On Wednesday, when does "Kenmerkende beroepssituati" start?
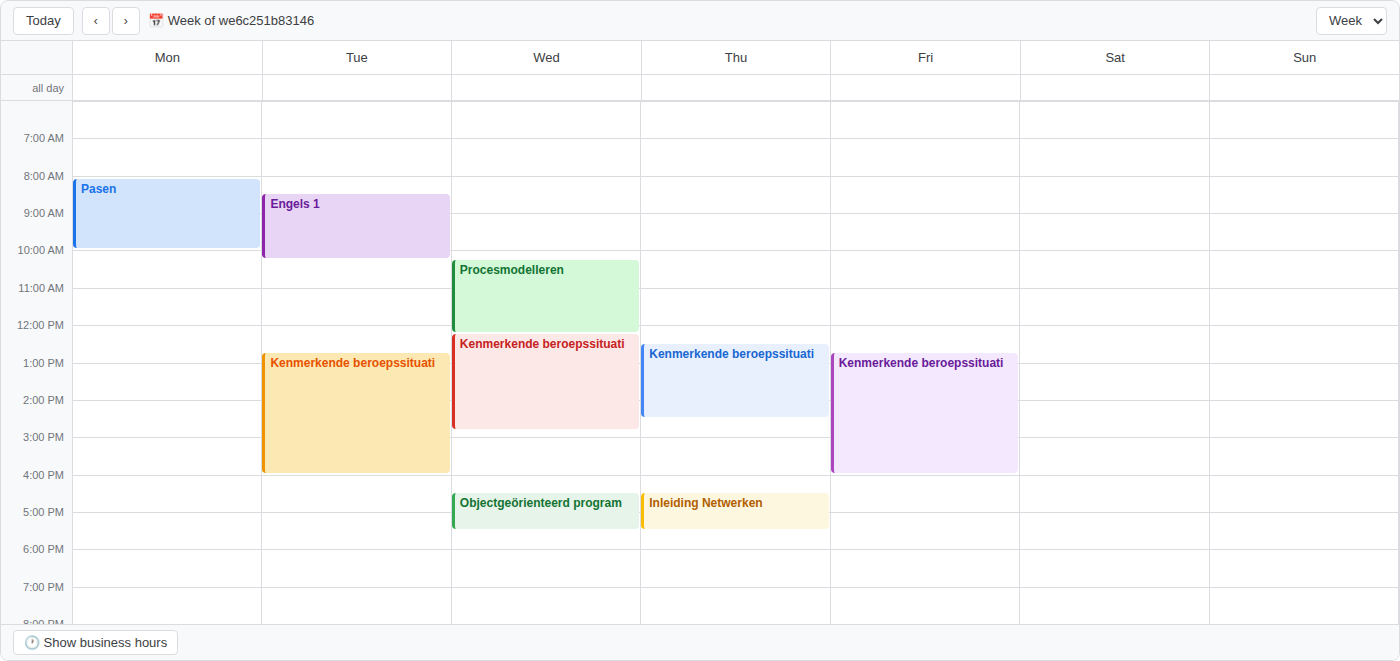
12:15 PM